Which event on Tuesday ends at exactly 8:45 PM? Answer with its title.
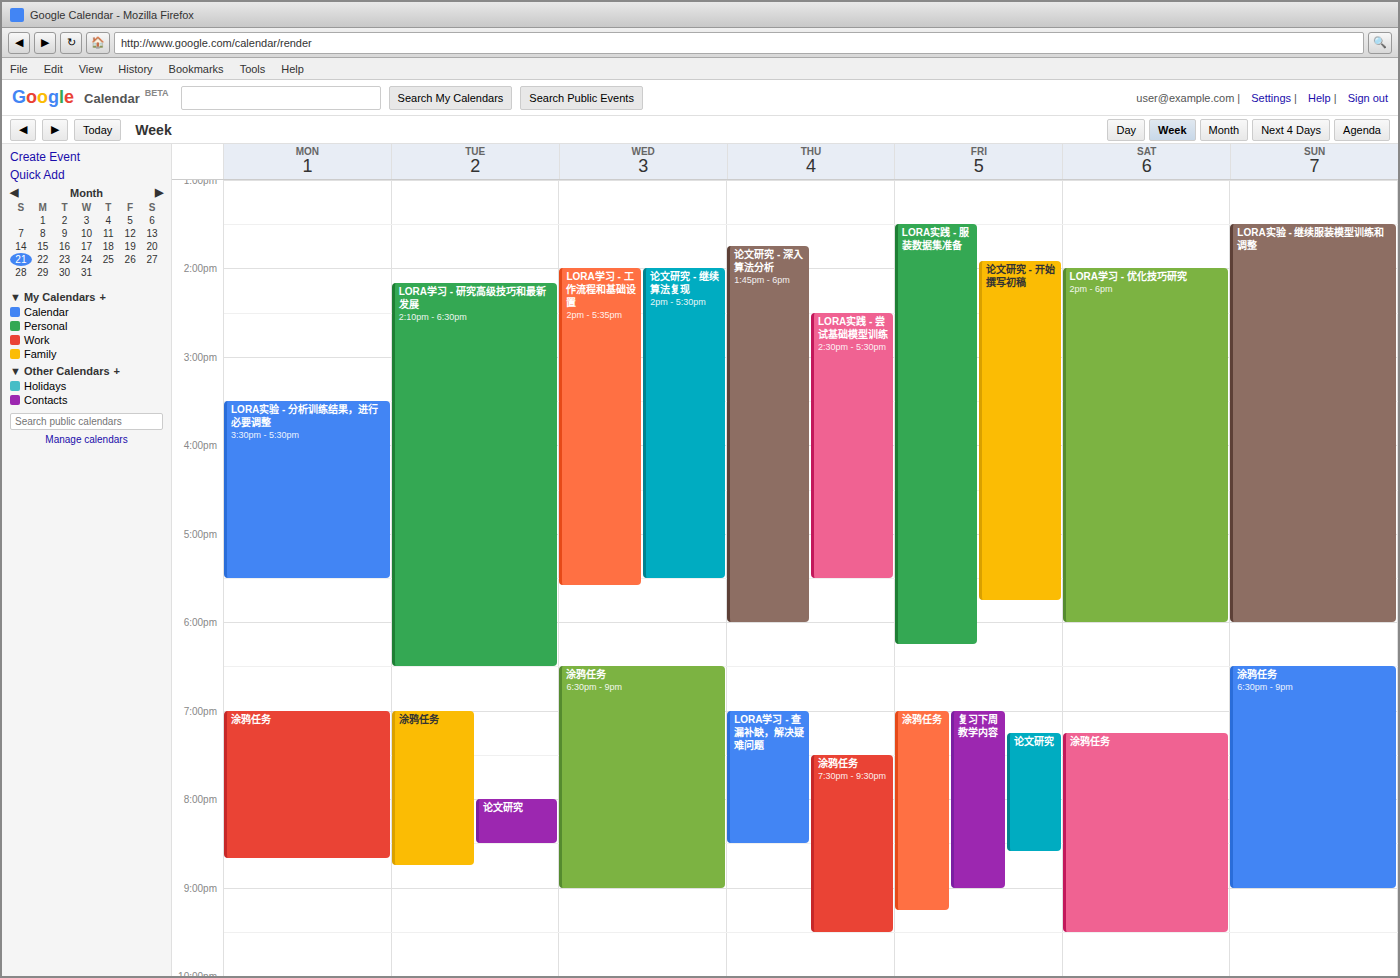
"涂鸦任务"